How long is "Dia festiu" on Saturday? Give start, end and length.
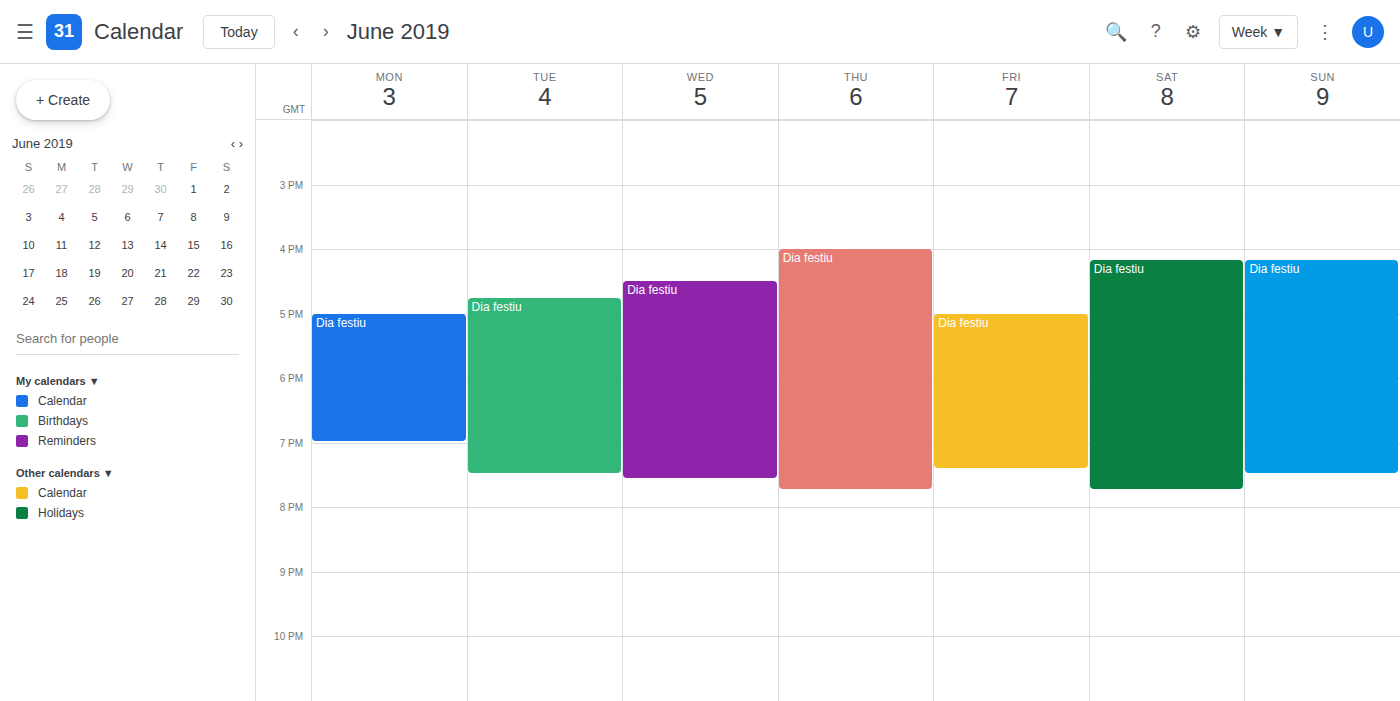
4:10 PM to 7:45 PM, 3 hours 35 minutes